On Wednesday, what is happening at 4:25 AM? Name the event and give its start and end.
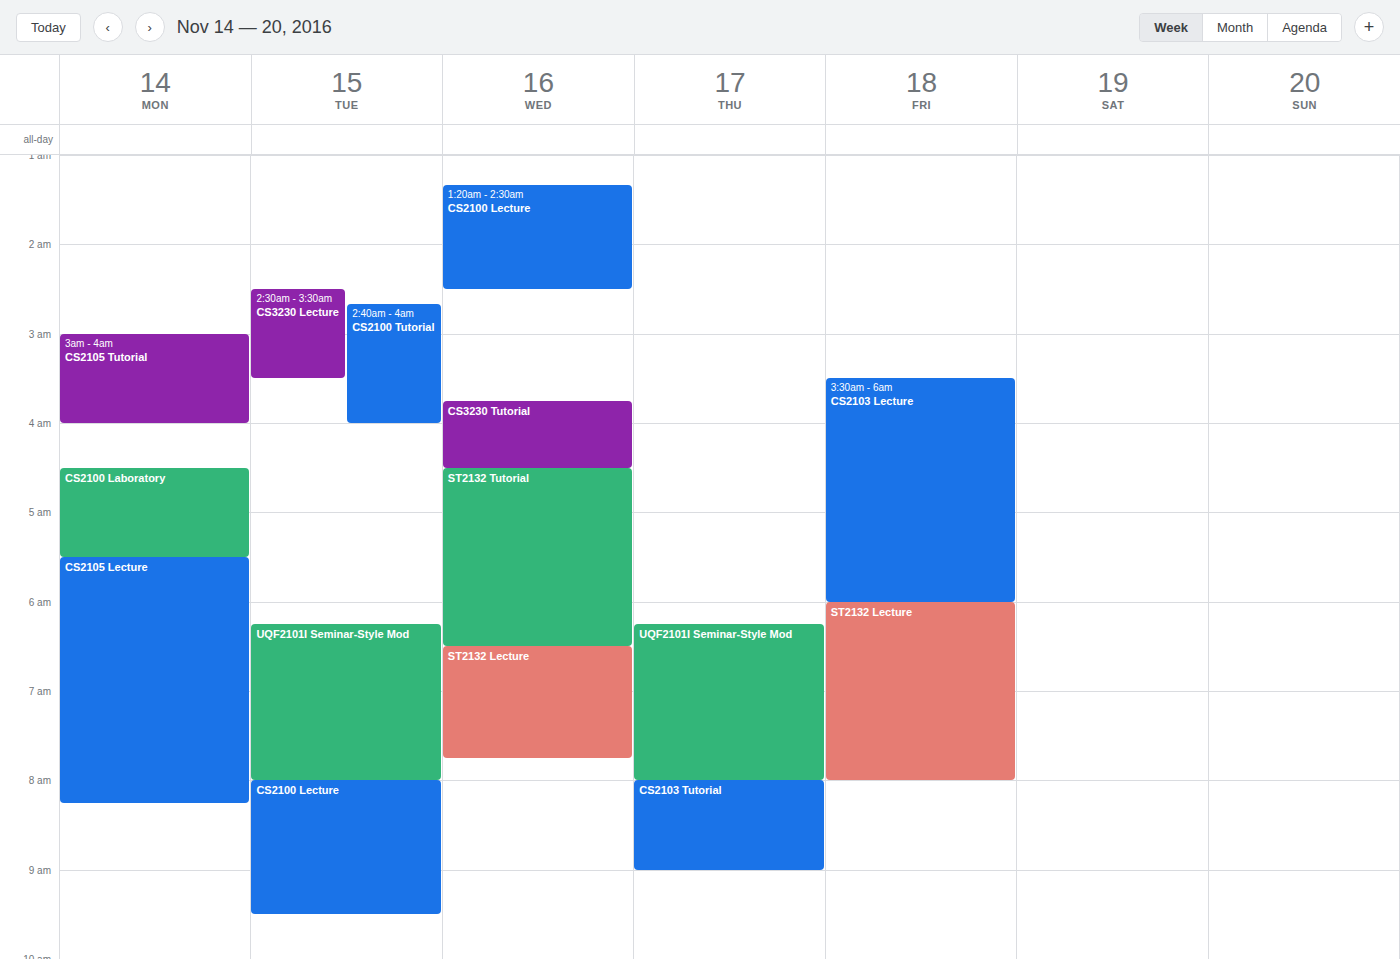
"CS3230 Tutorial", 3:45 AM to 4:30 AM